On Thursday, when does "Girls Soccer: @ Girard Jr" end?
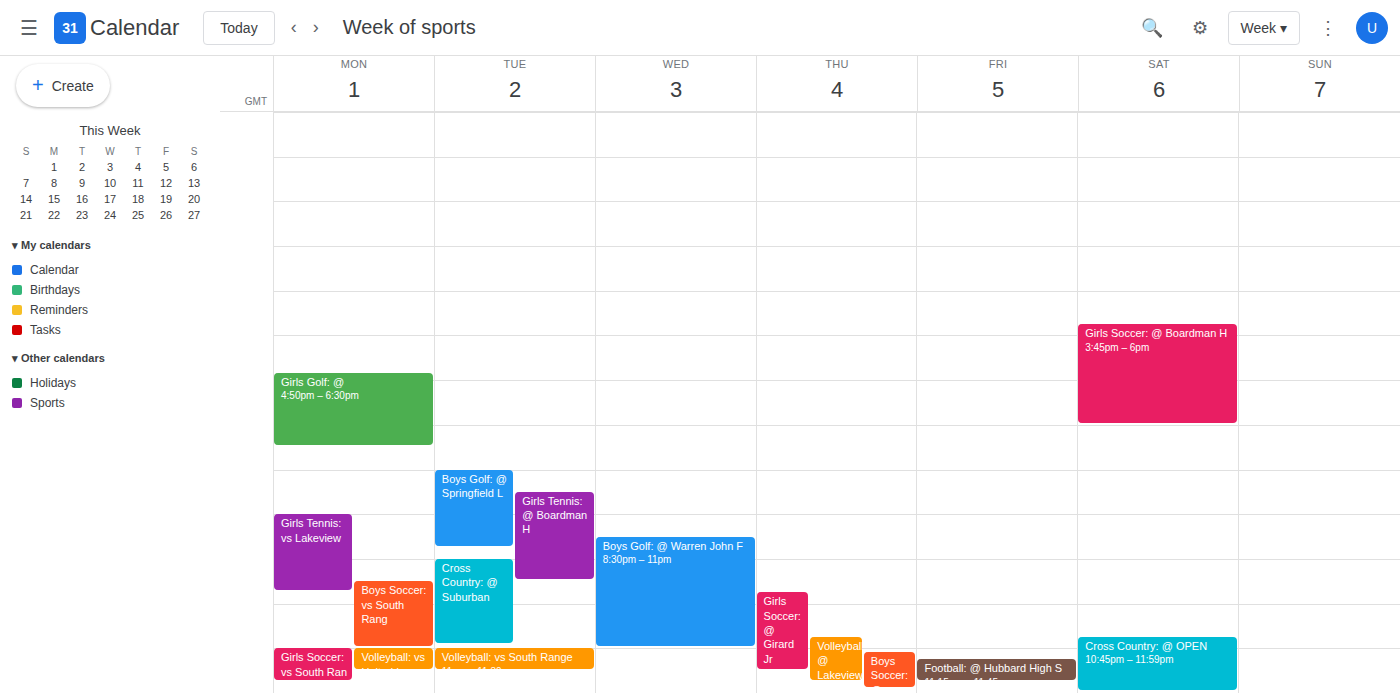
11:30 PM